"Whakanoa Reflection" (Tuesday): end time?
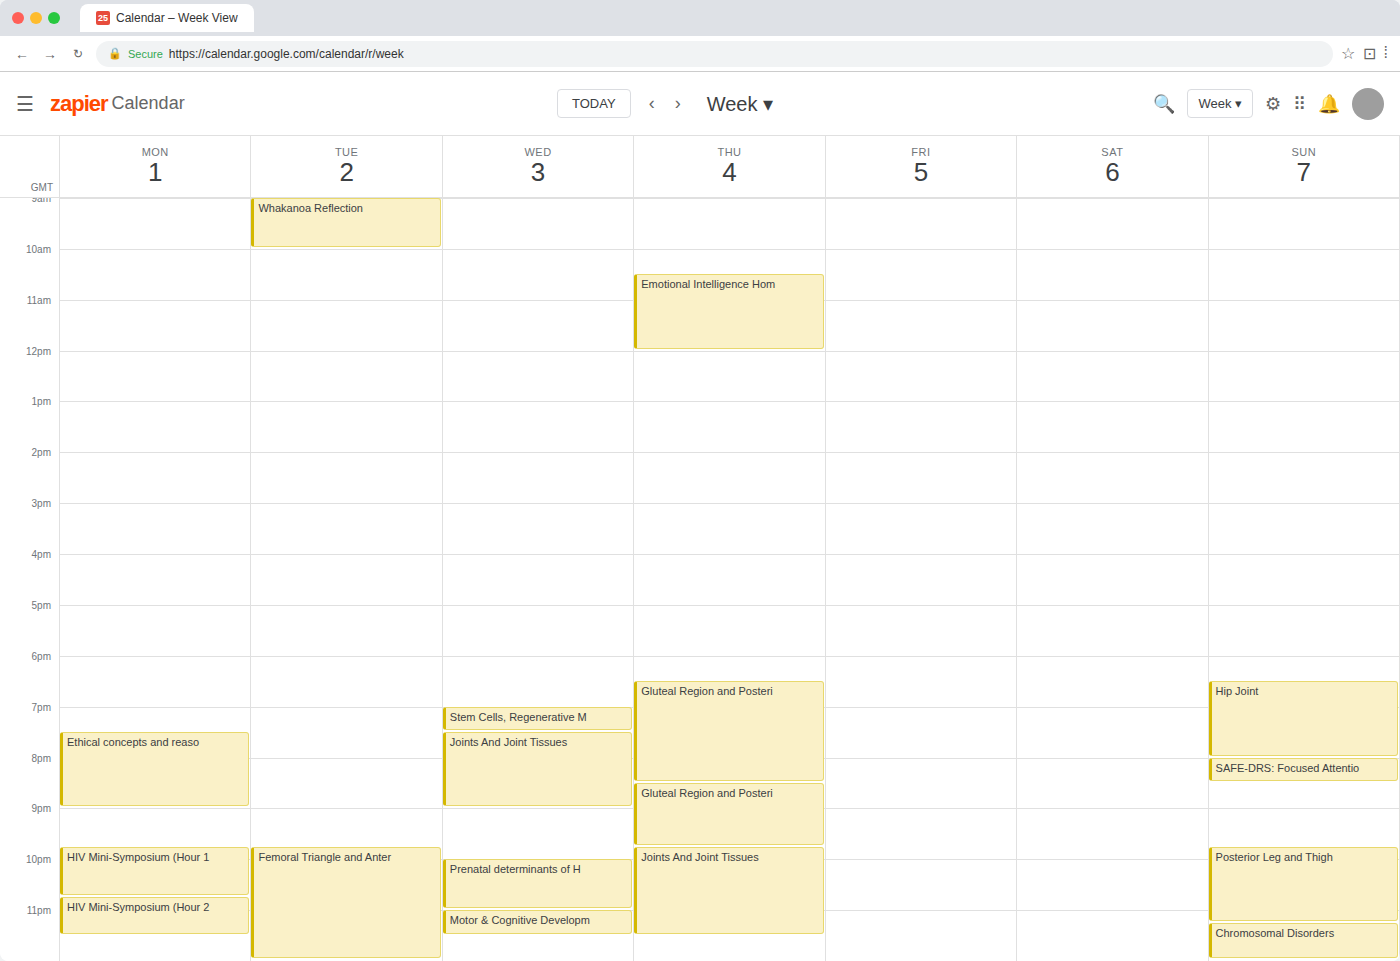
10:00 AM